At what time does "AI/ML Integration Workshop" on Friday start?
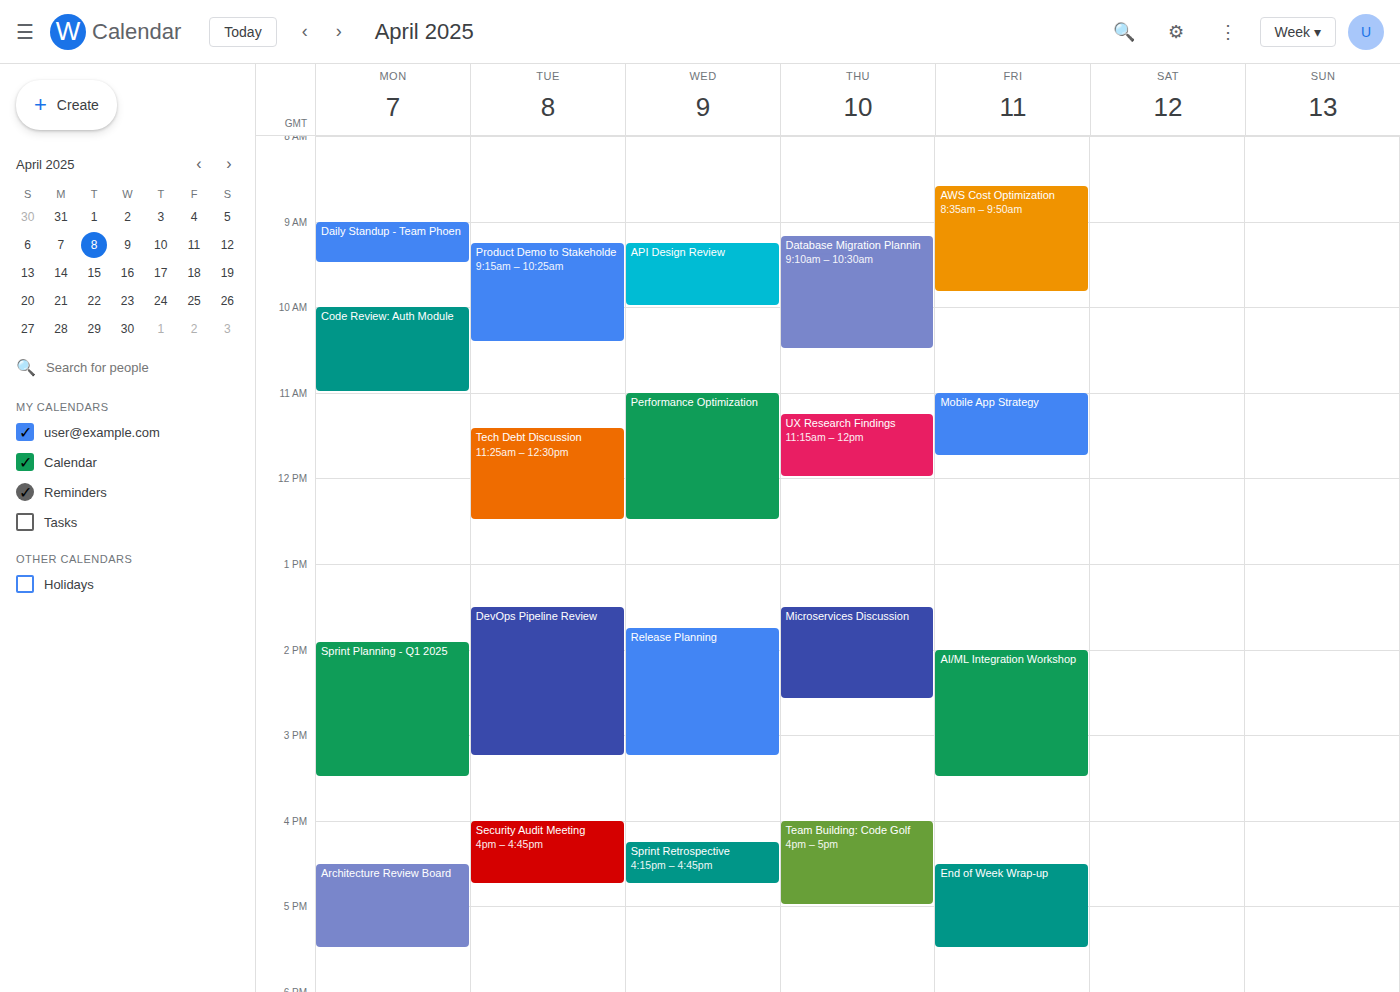
2:00 PM